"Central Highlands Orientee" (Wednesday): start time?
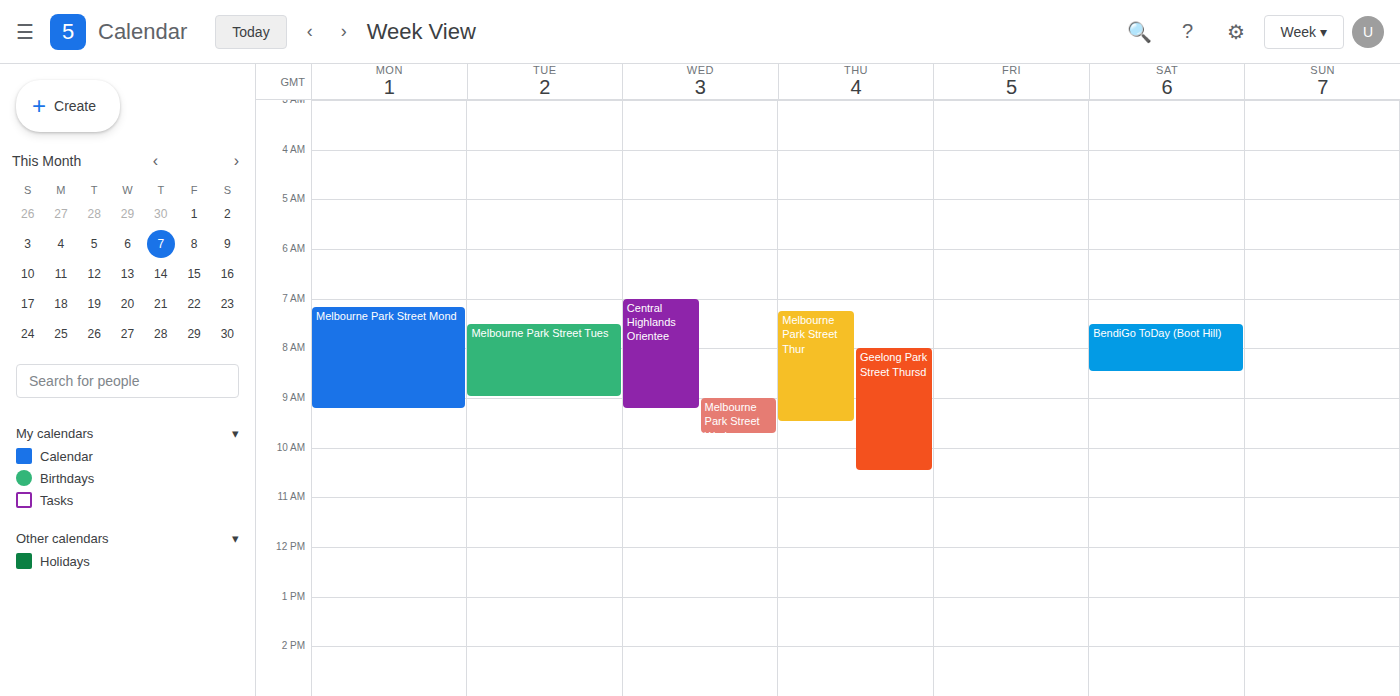
07:00